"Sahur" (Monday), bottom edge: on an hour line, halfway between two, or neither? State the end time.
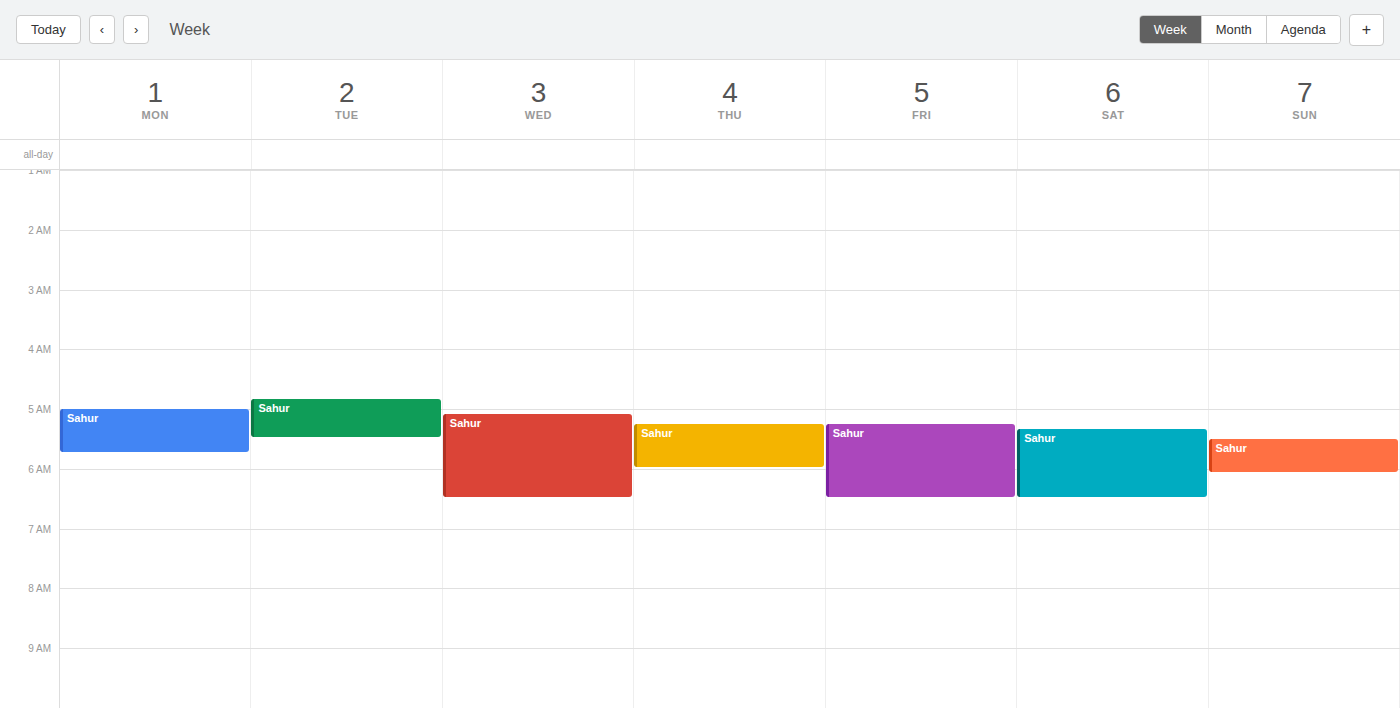
5:45 AM -- neither: three quarters of the way from the 5 AM line to the 6 AM line.